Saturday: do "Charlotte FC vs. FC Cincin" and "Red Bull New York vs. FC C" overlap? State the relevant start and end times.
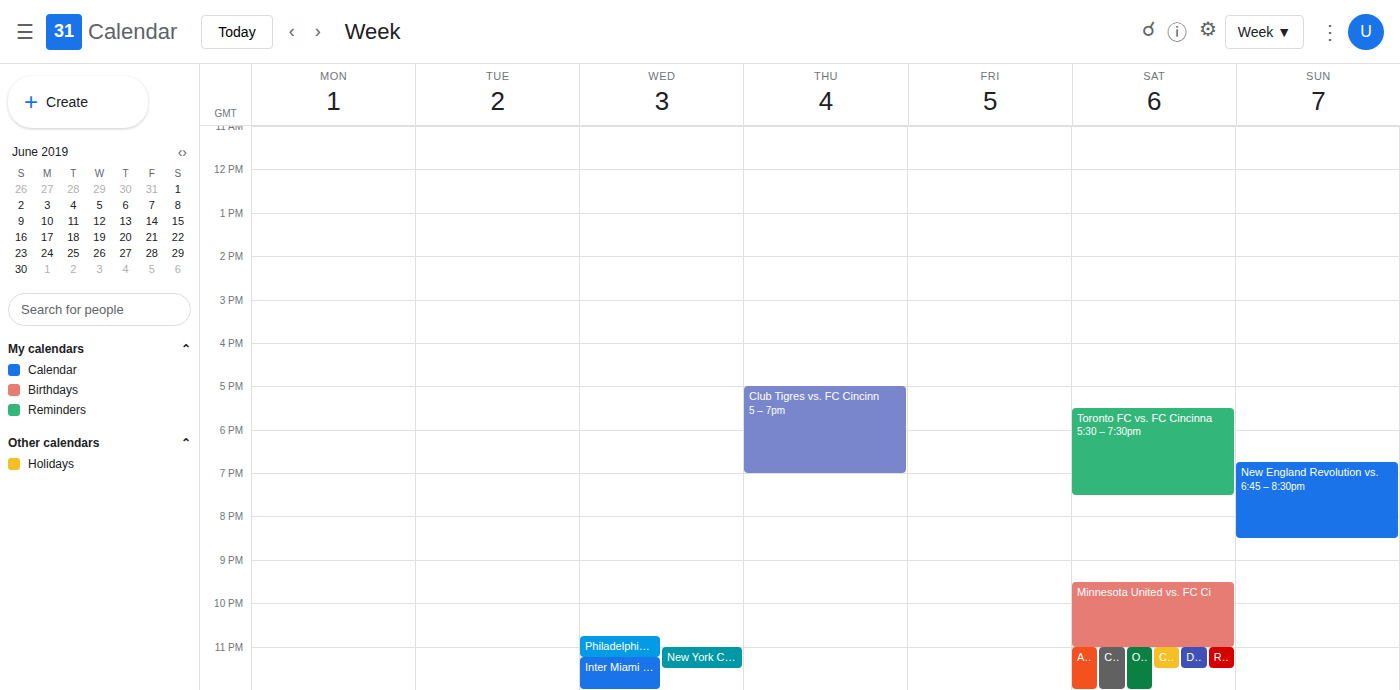
"Charlotte FC vs. FC Cincin" starts at 11:00 PM, before "Red Bull New York vs. FC C" ends at 11:30 PM -- they overlap.